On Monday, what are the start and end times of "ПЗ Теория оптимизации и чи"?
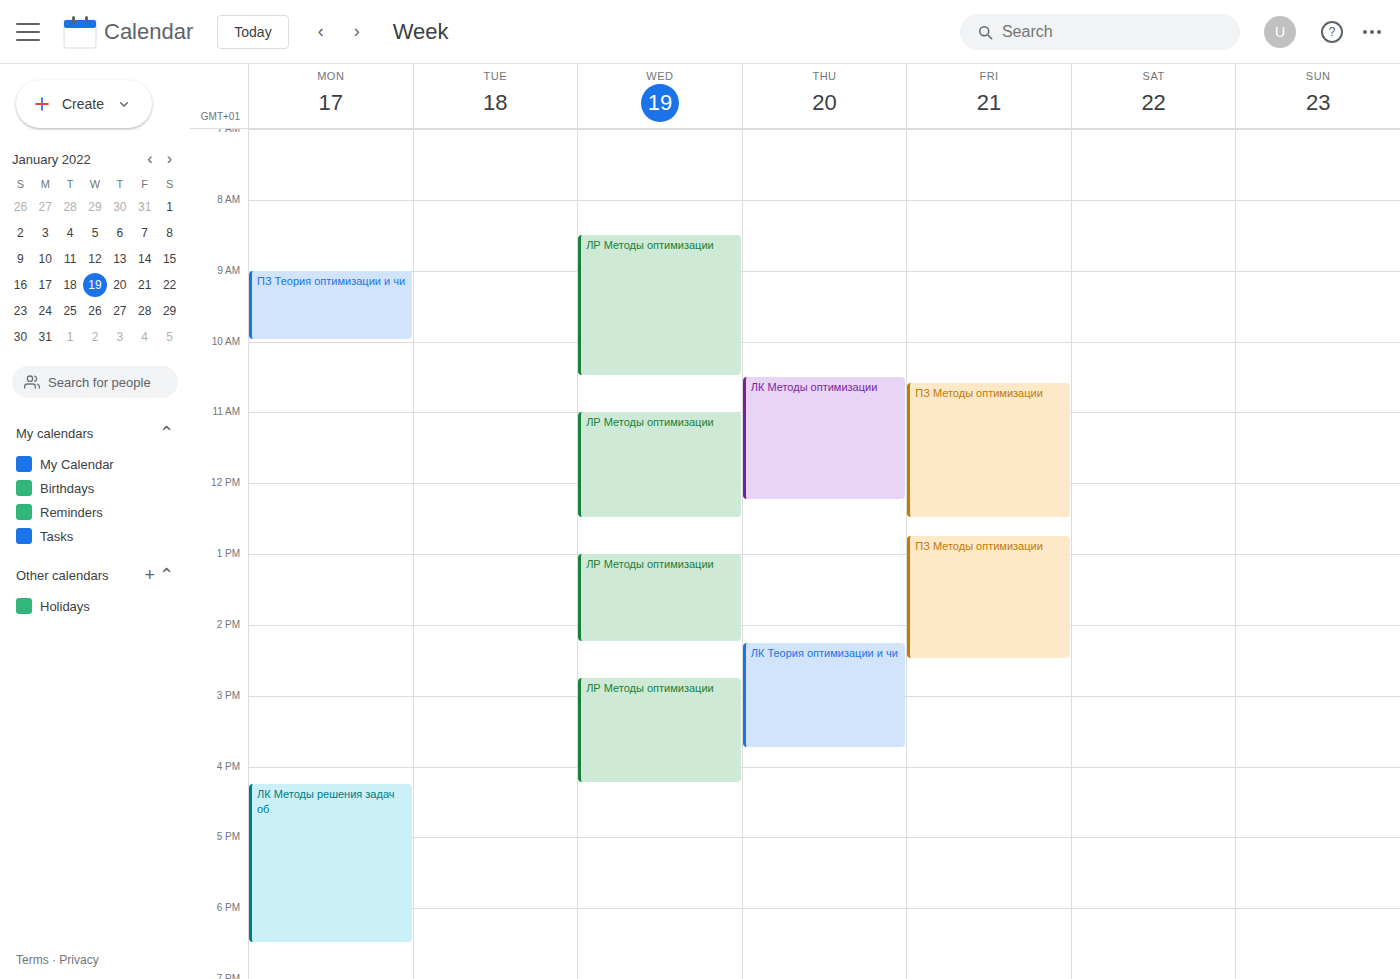
9:00 AM to 10:00 AM